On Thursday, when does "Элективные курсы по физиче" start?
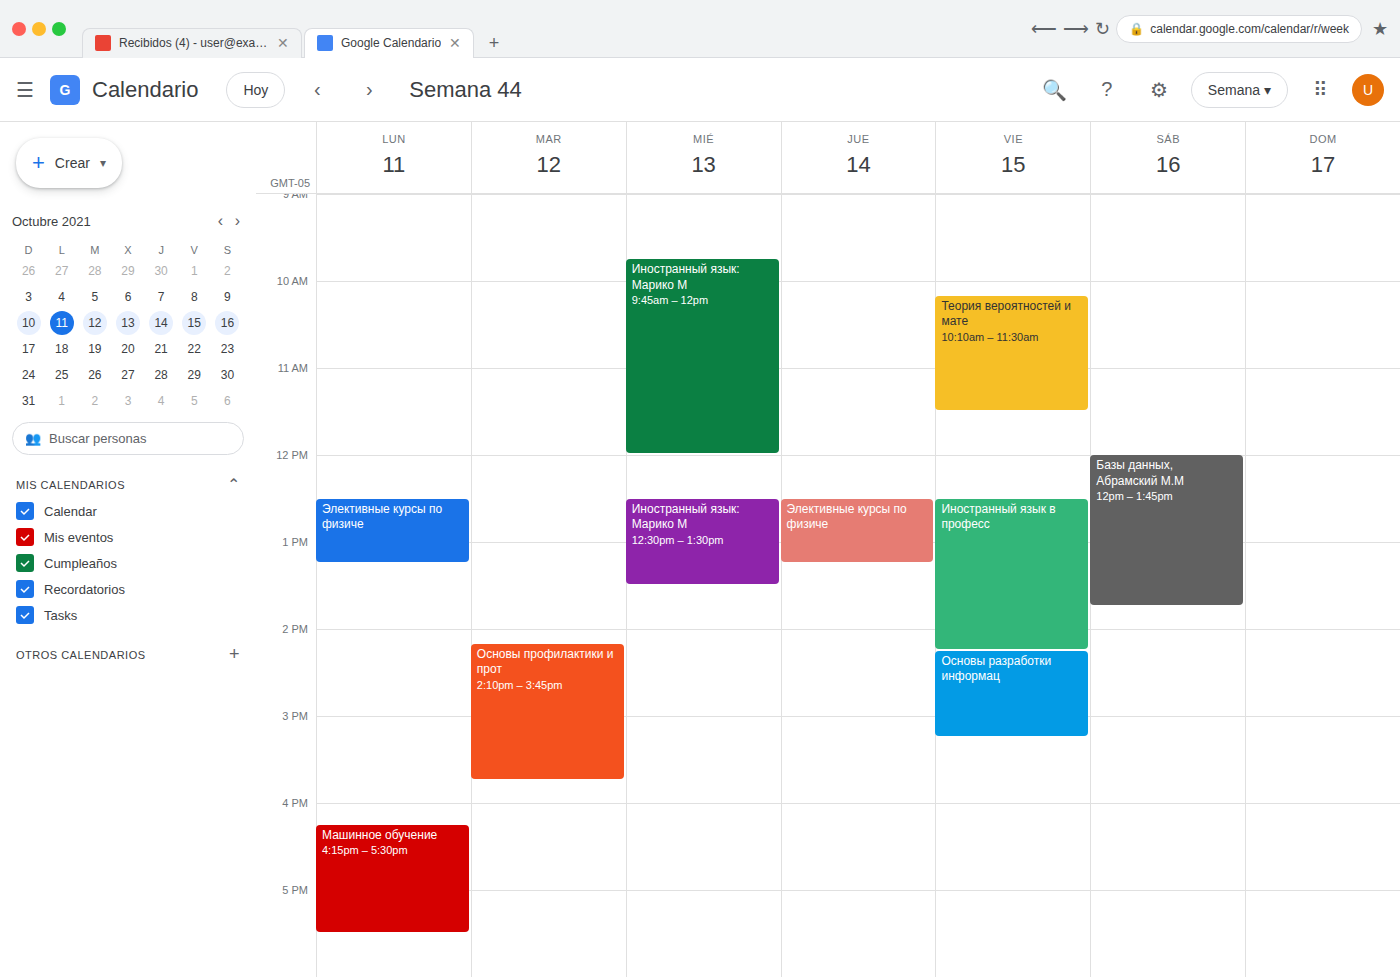
12:30